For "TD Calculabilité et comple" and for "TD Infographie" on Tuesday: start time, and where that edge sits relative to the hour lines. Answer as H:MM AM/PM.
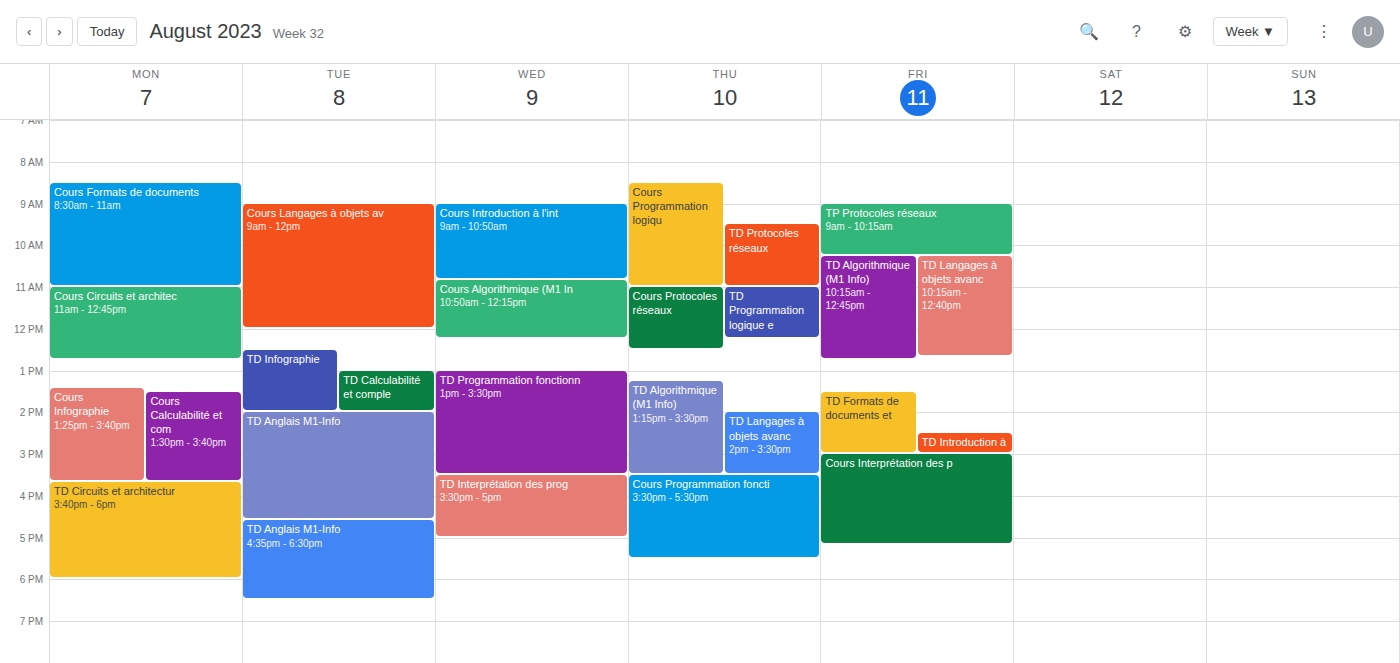
"TD Calculabilité et comple": 1:00 PM, exactly on the 1 PM line. "TD Infographie": 12:30 PM, halfway between the 12 PM and 1 PM lines.